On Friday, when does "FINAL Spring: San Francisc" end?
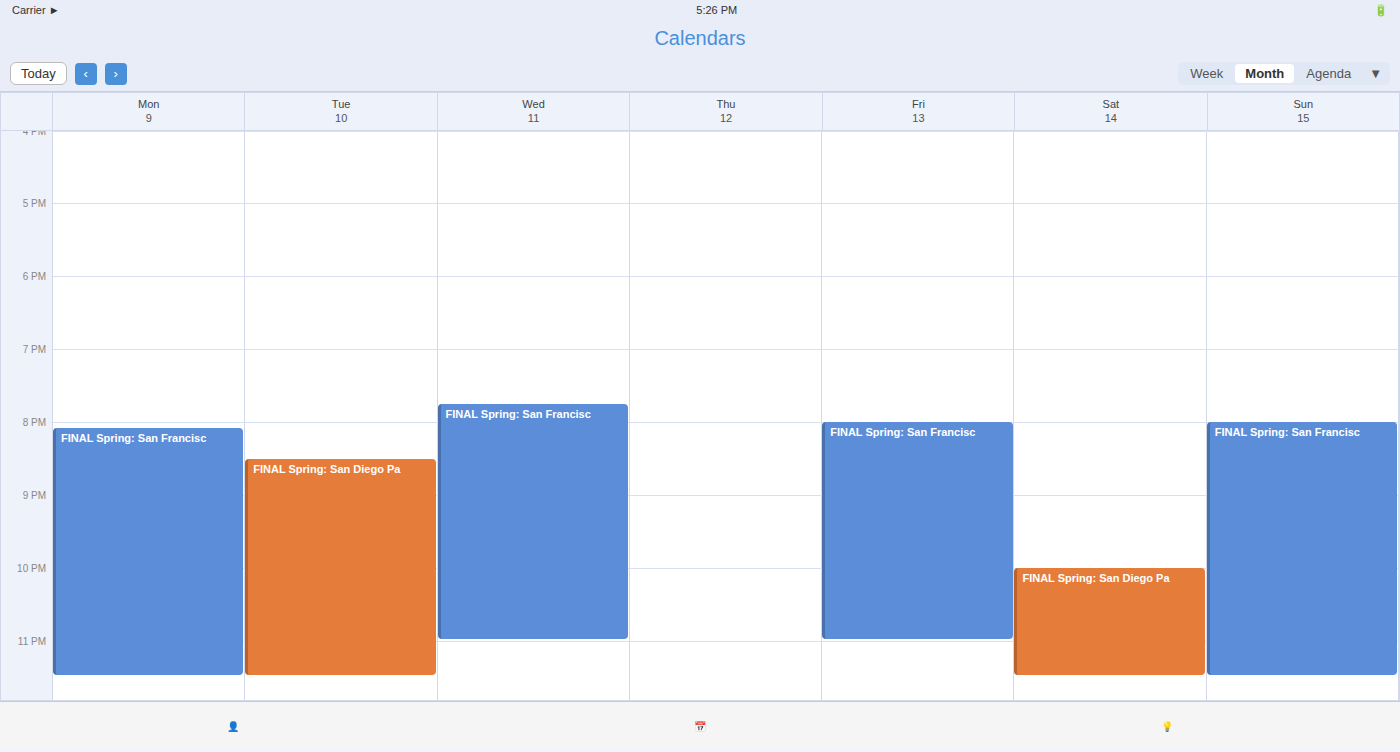
11:00 PM